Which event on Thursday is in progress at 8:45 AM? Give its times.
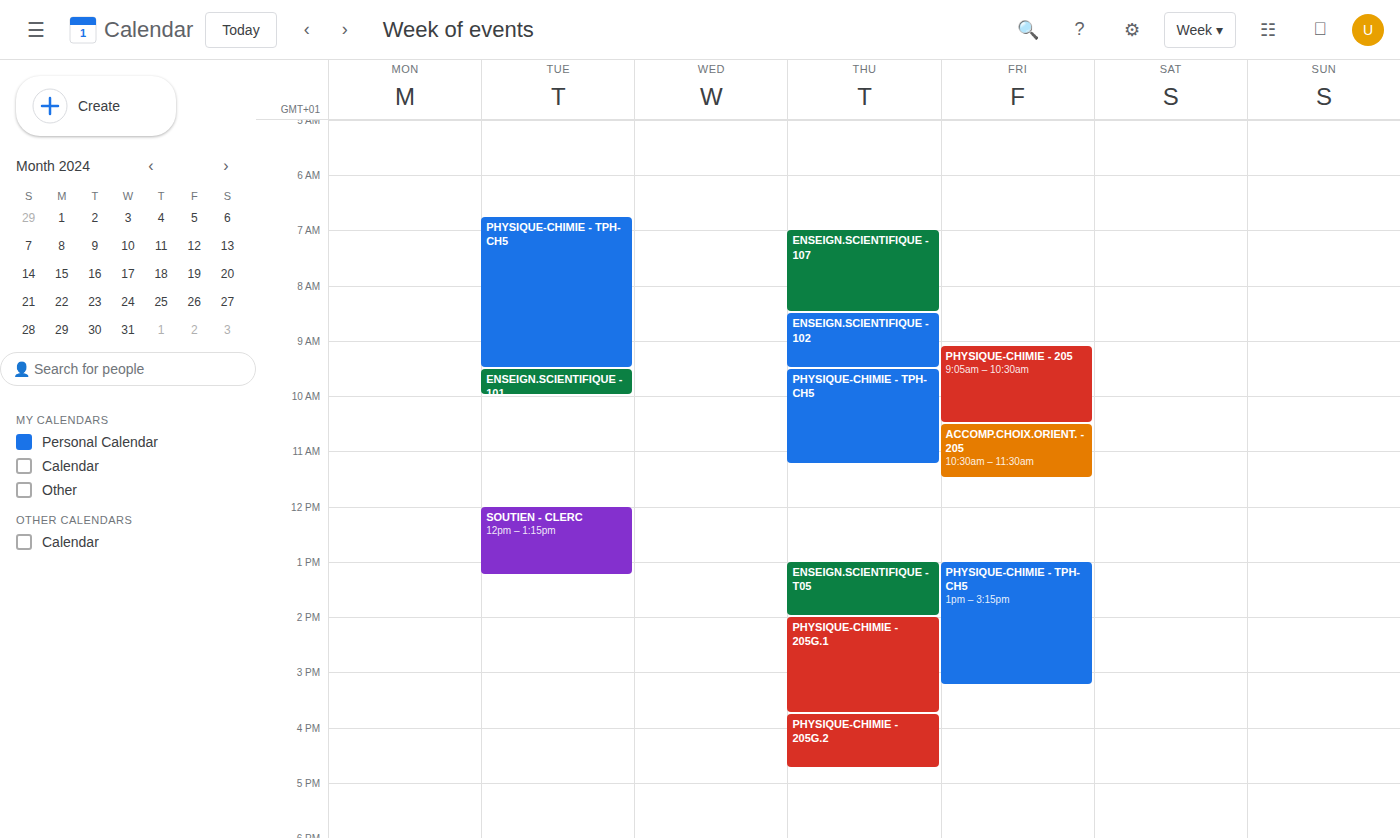
"ENSEIGN.SCIENTIFIQUE - 102", 8:30 AM to 9:30 AM